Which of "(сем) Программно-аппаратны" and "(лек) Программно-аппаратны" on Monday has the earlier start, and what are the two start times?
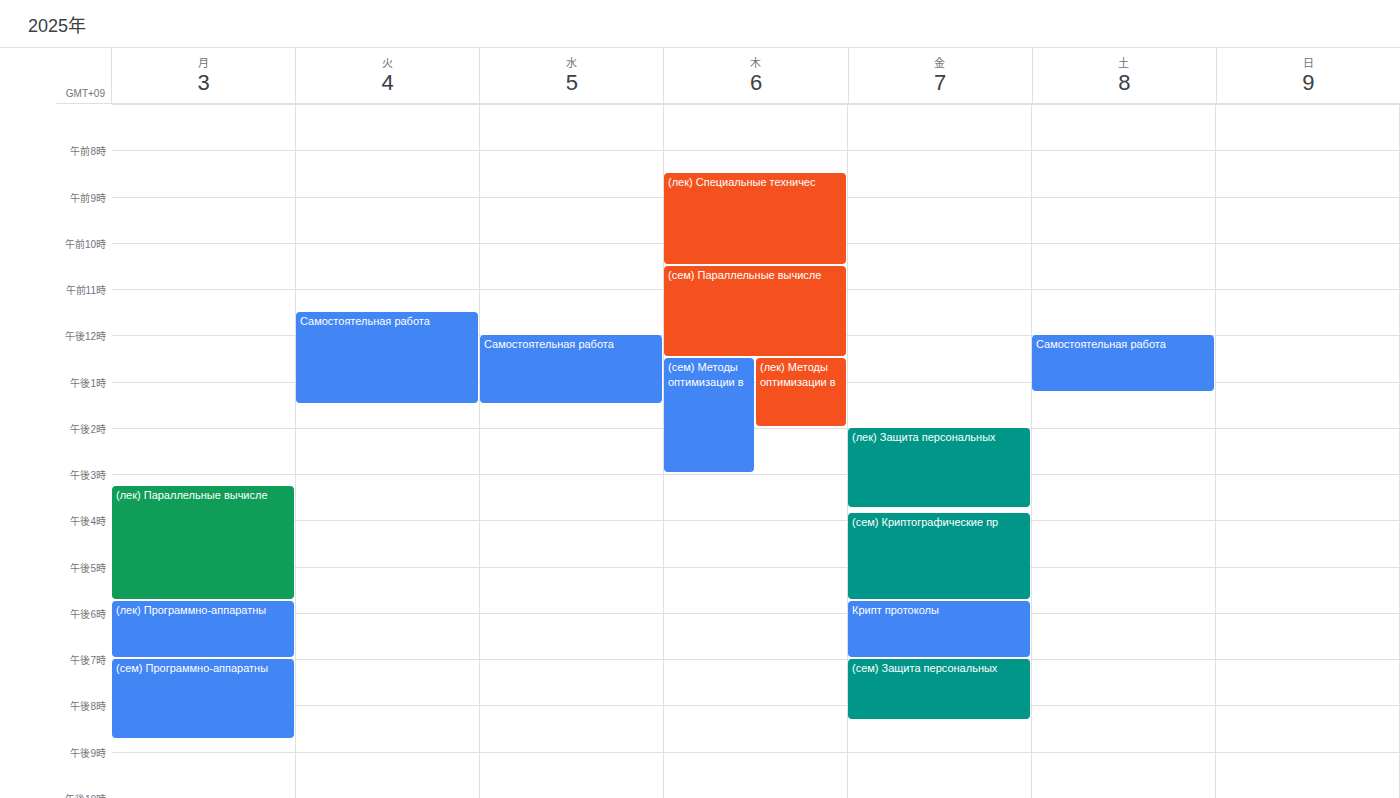
"(лек) Программно-аппаратны" 17:45; "(сем) Программно-аппаратны" 19:00.